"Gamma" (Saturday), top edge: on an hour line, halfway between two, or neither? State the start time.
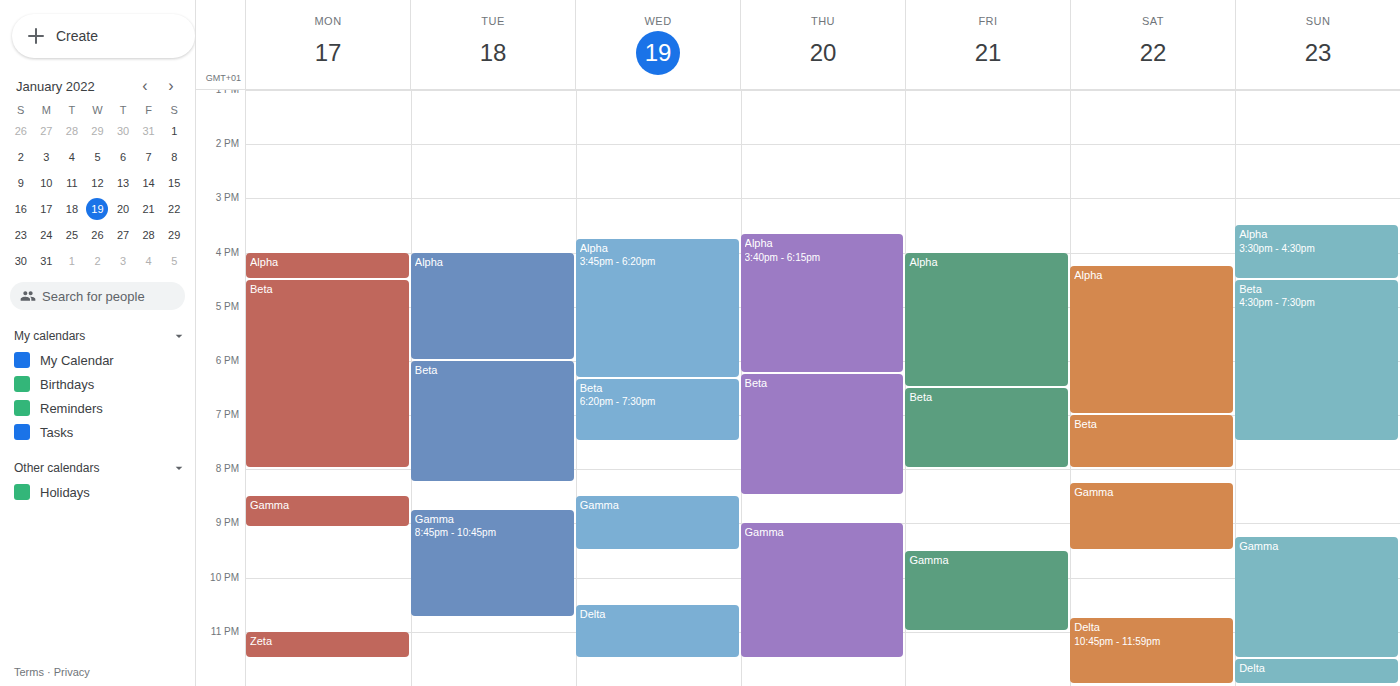
8:15 PM -- neither: a quarter of the way from the 8 PM line to the 9 PM line.